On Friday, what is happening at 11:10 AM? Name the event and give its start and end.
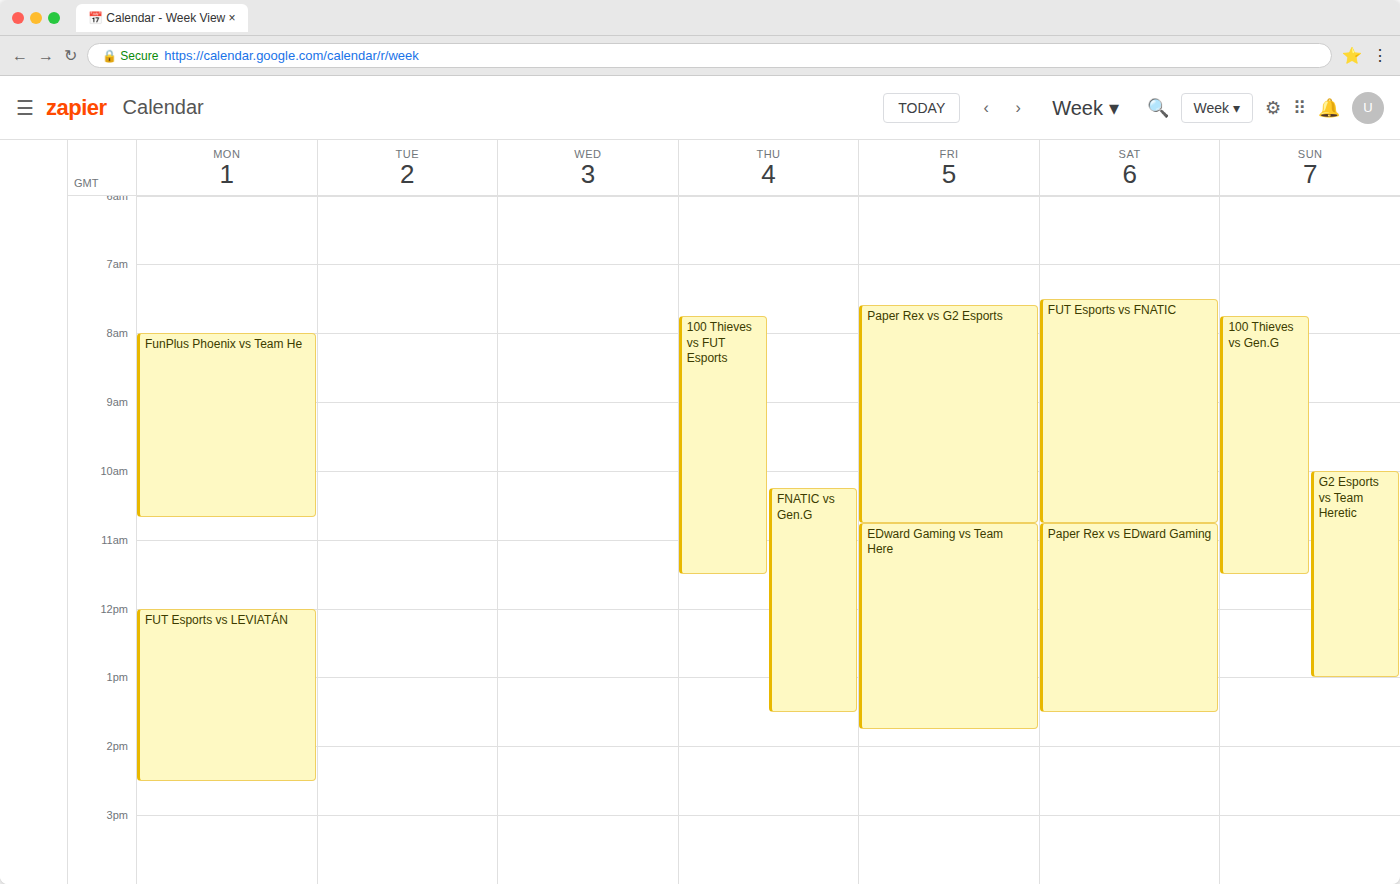
"EDward Gaming vs Team Here", 10:45 AM to 1:45 PM